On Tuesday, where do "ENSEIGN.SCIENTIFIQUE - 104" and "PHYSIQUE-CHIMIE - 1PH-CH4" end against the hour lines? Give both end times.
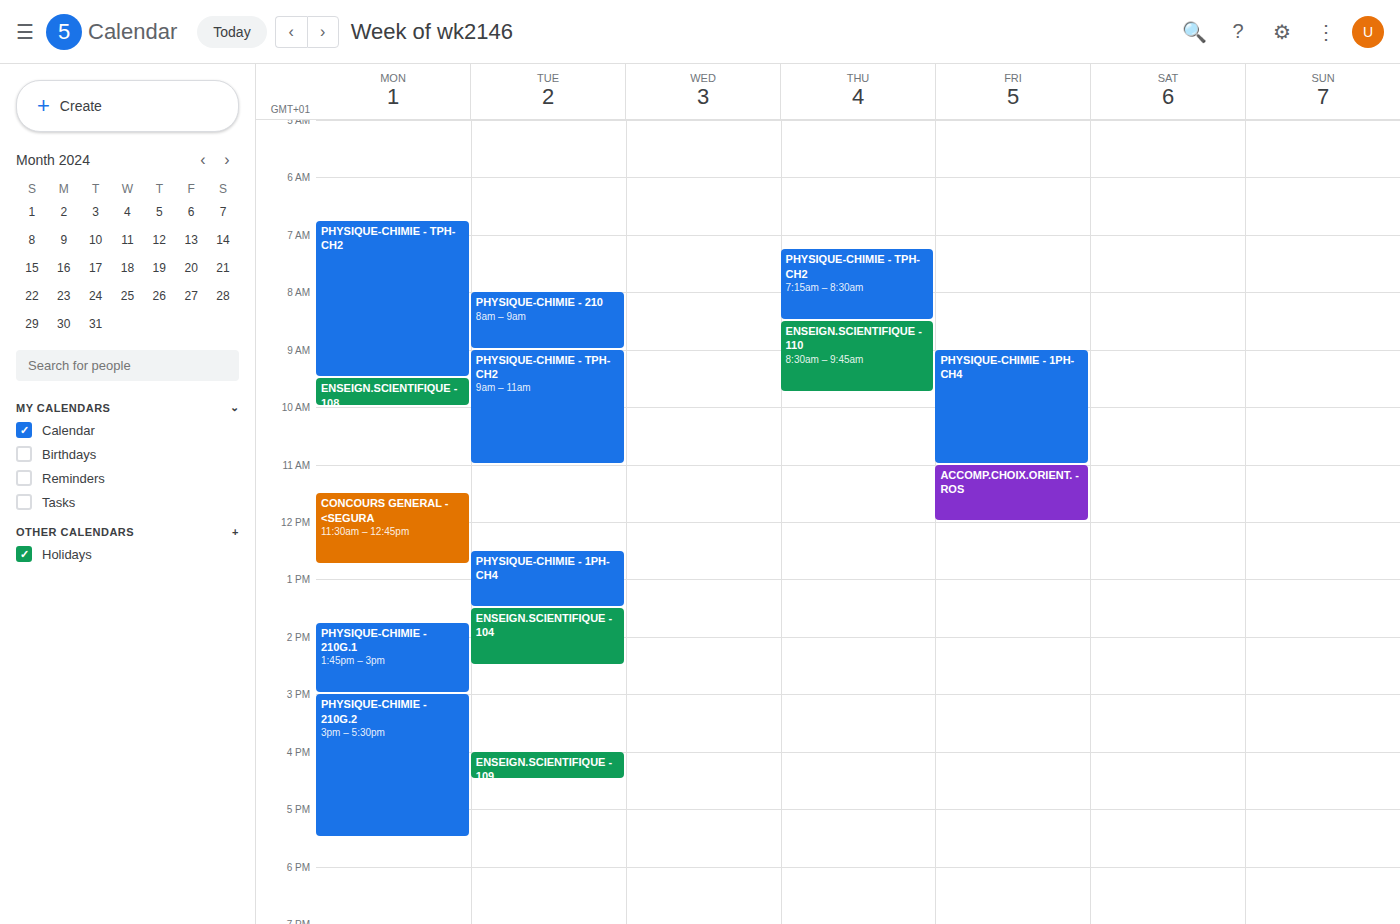
"ENSEIGN.SCIENTIFIQUE - 104": 2:30 PM, halfway between the 2 PM and 3 PM lines. "PHYSIQUE-CHIMIE - 1PH-CH4": 1:30 PM, halfway between the 1 PM and 2 PM lines.